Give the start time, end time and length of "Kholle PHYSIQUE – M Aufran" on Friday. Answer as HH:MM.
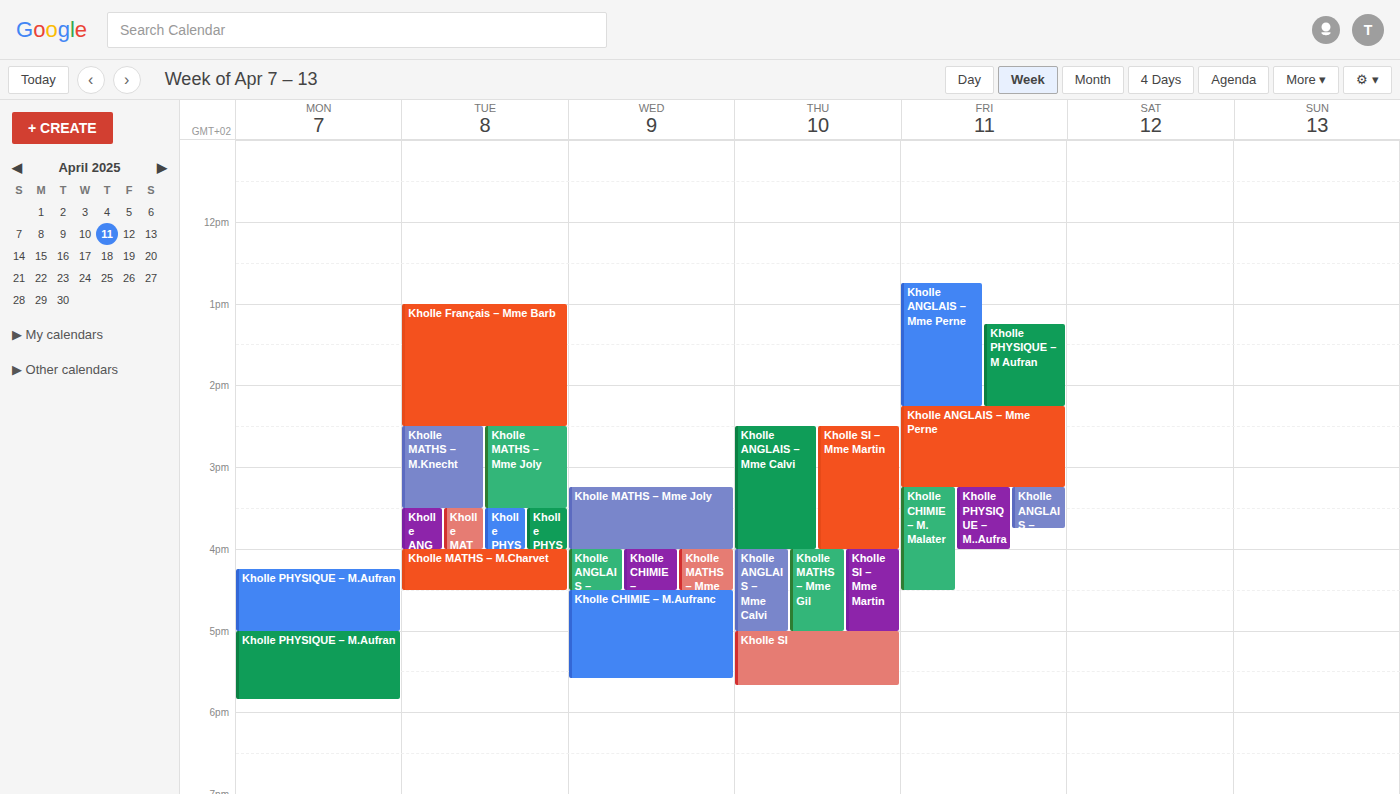
13:15 to 14:15, 1 hour